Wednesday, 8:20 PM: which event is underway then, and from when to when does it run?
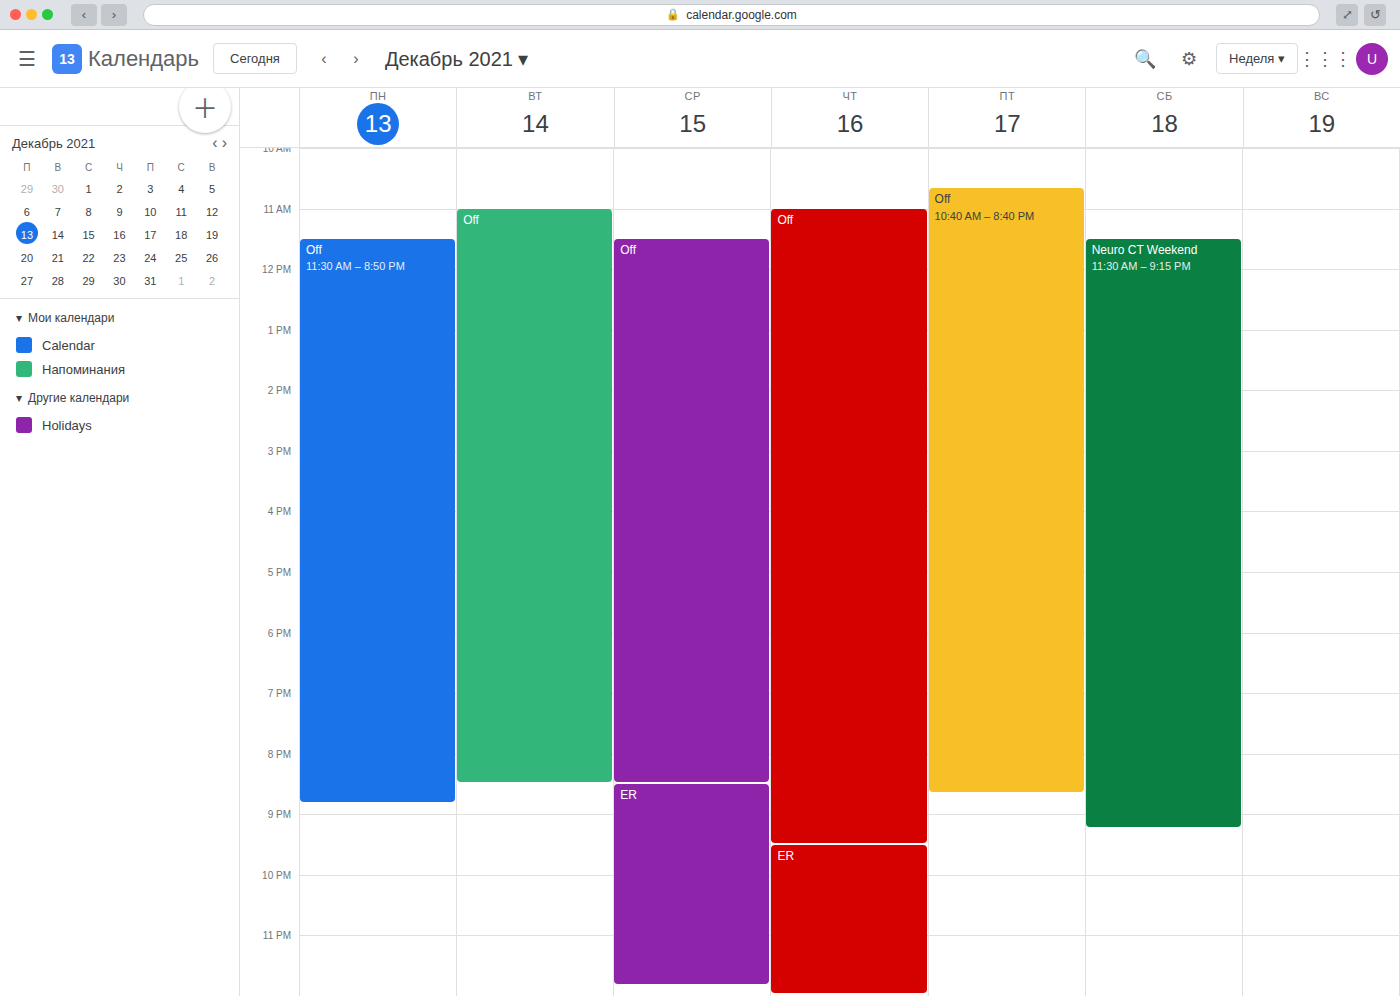
"Off", 11:30 AM to 8:30 PM